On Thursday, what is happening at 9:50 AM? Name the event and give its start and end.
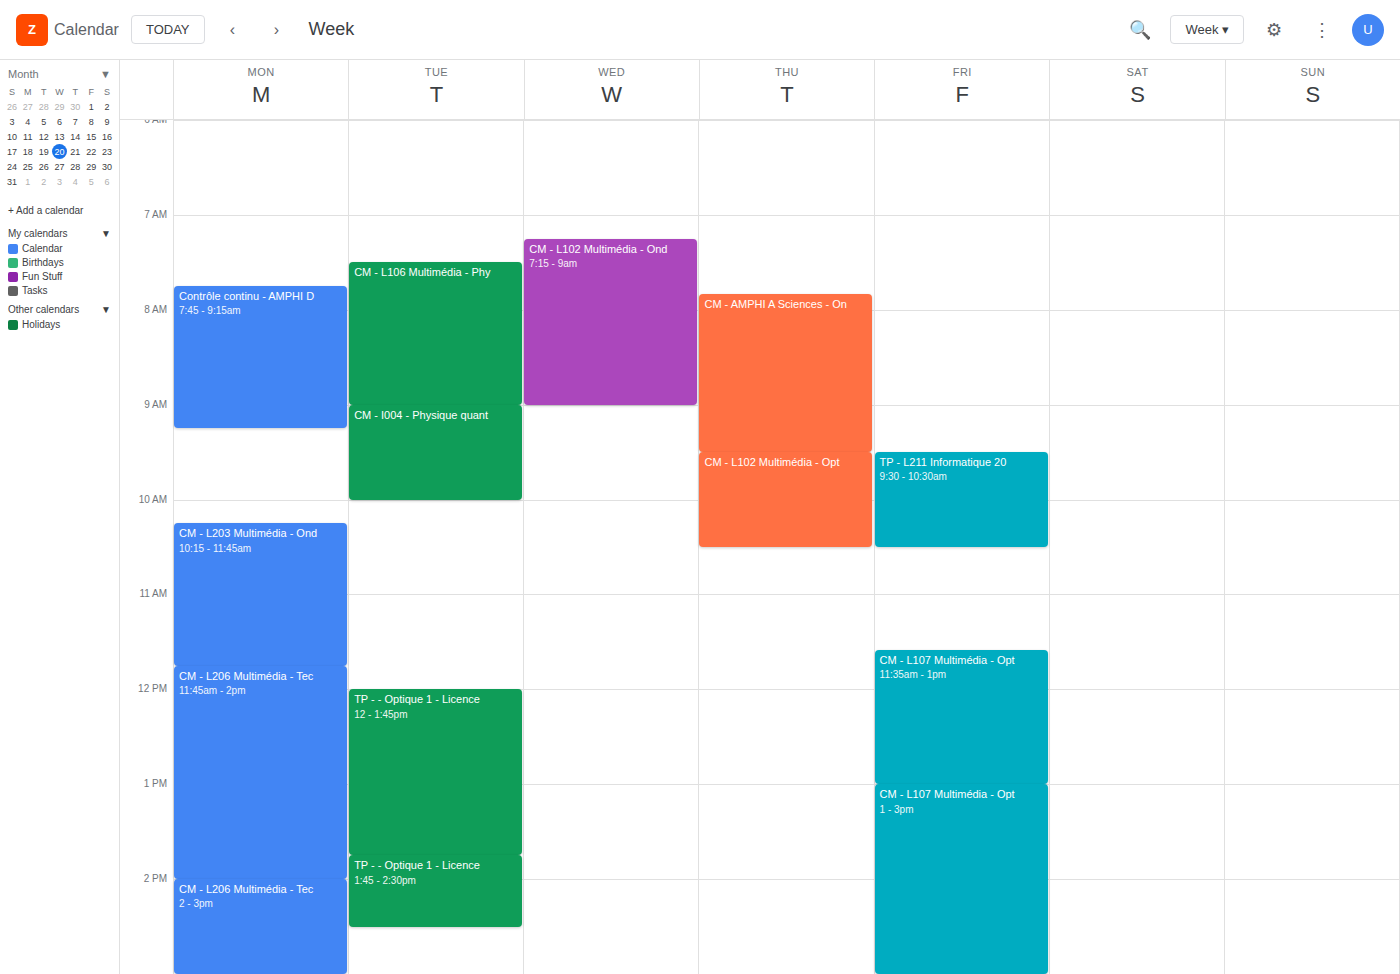
"CM - L102 Multimédia - Opt", 9:30 AM to 10:30 AM